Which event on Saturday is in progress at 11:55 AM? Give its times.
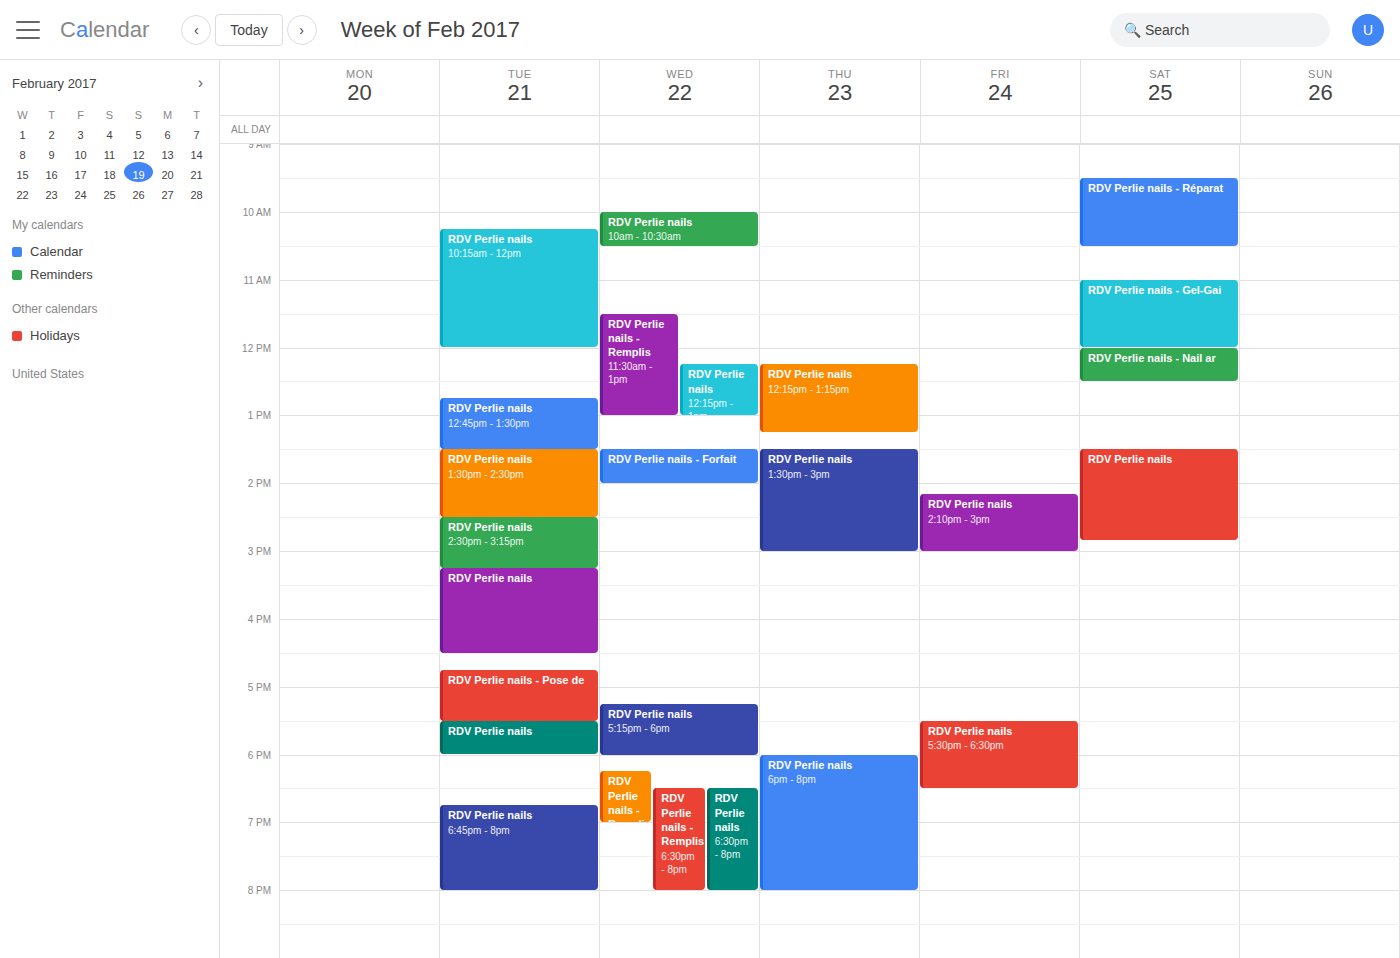
"RDV Perlie nails - Gel-Gai", 11:00 AM to 12:00 PM